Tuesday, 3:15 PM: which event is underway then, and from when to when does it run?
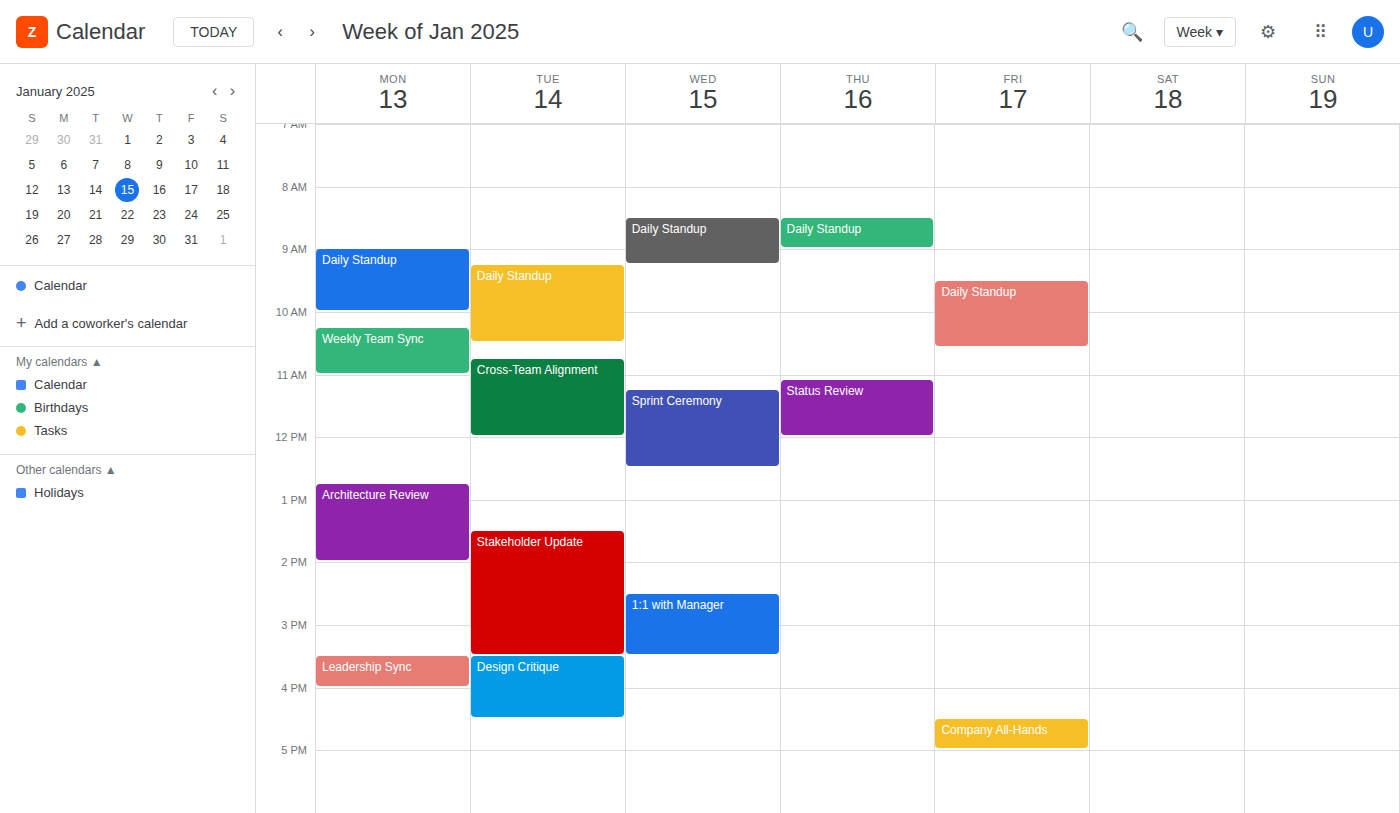
"Stakeholder Update", 1:30 PM to 3:30 PM